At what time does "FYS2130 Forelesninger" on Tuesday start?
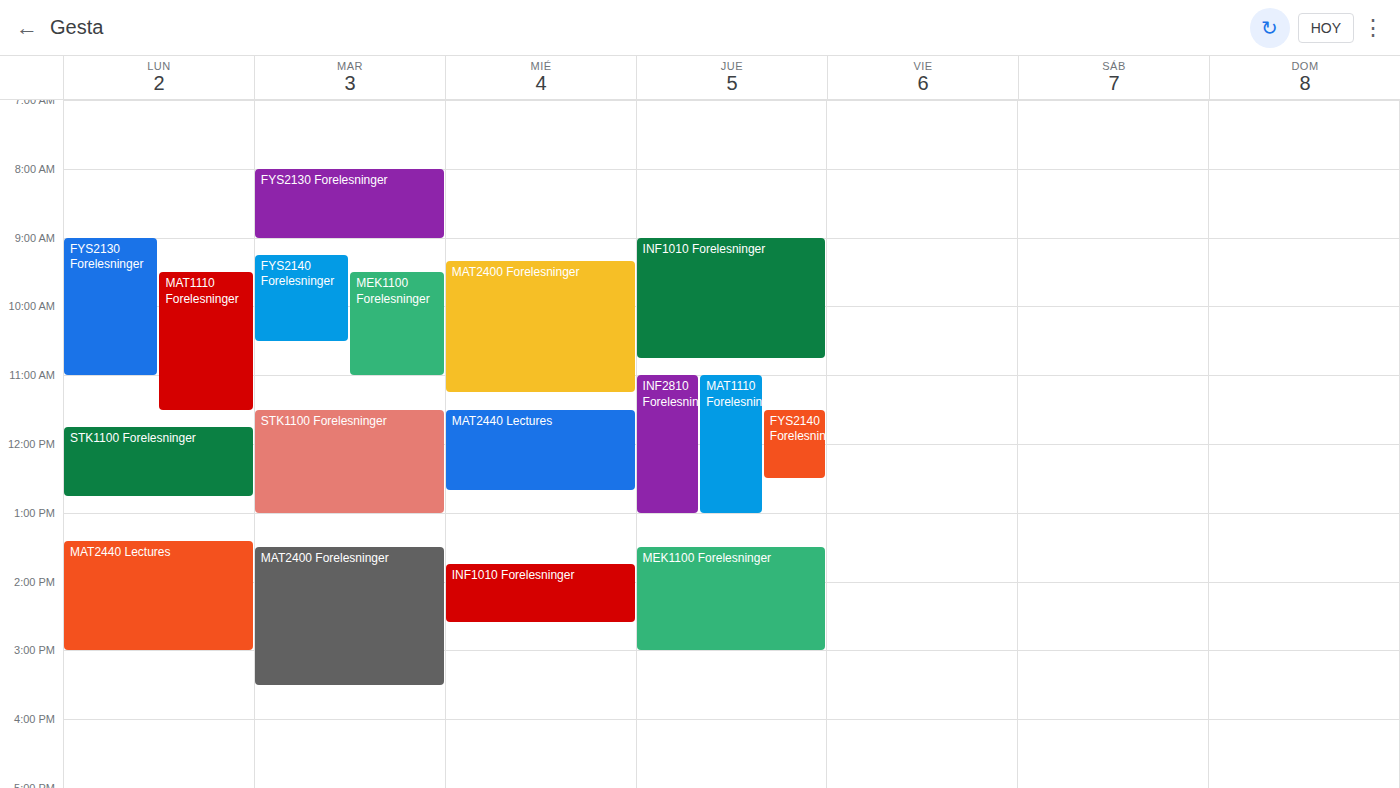
8:00 AM